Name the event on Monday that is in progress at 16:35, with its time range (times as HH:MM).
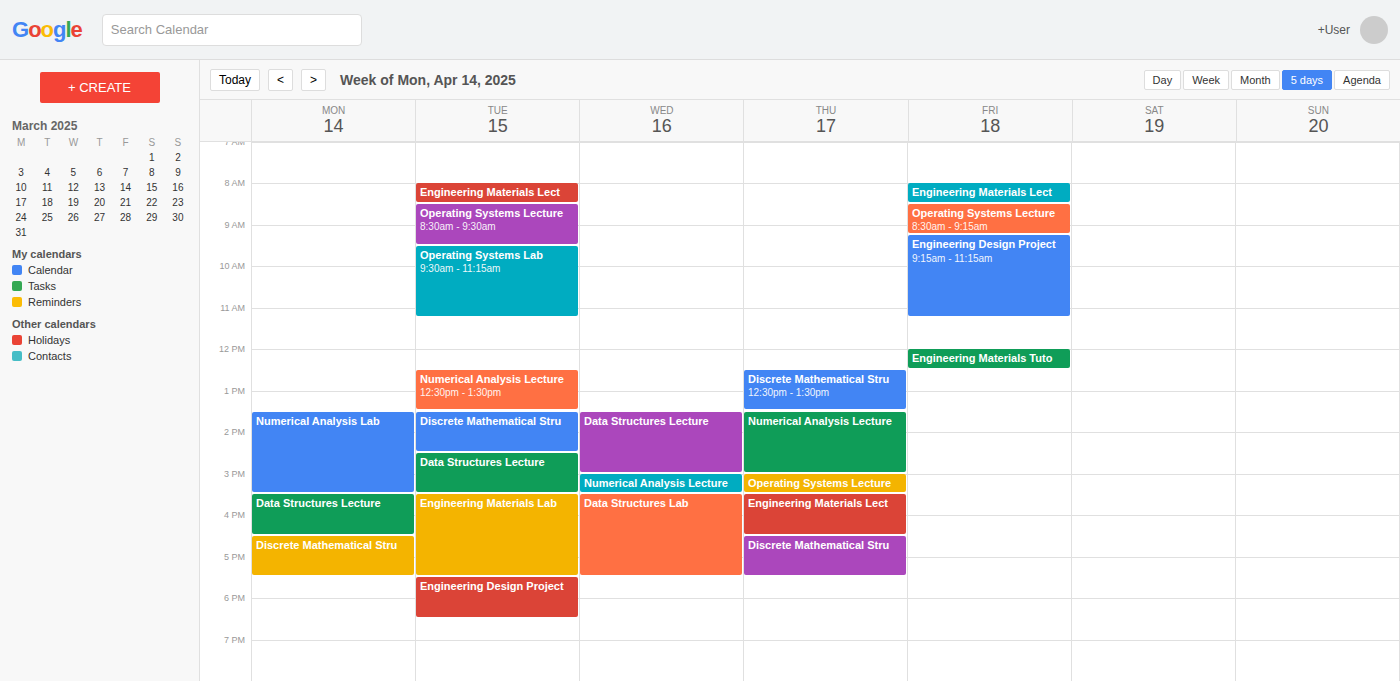
"Discrete Mathematical Stru", 16:30 to 17:30